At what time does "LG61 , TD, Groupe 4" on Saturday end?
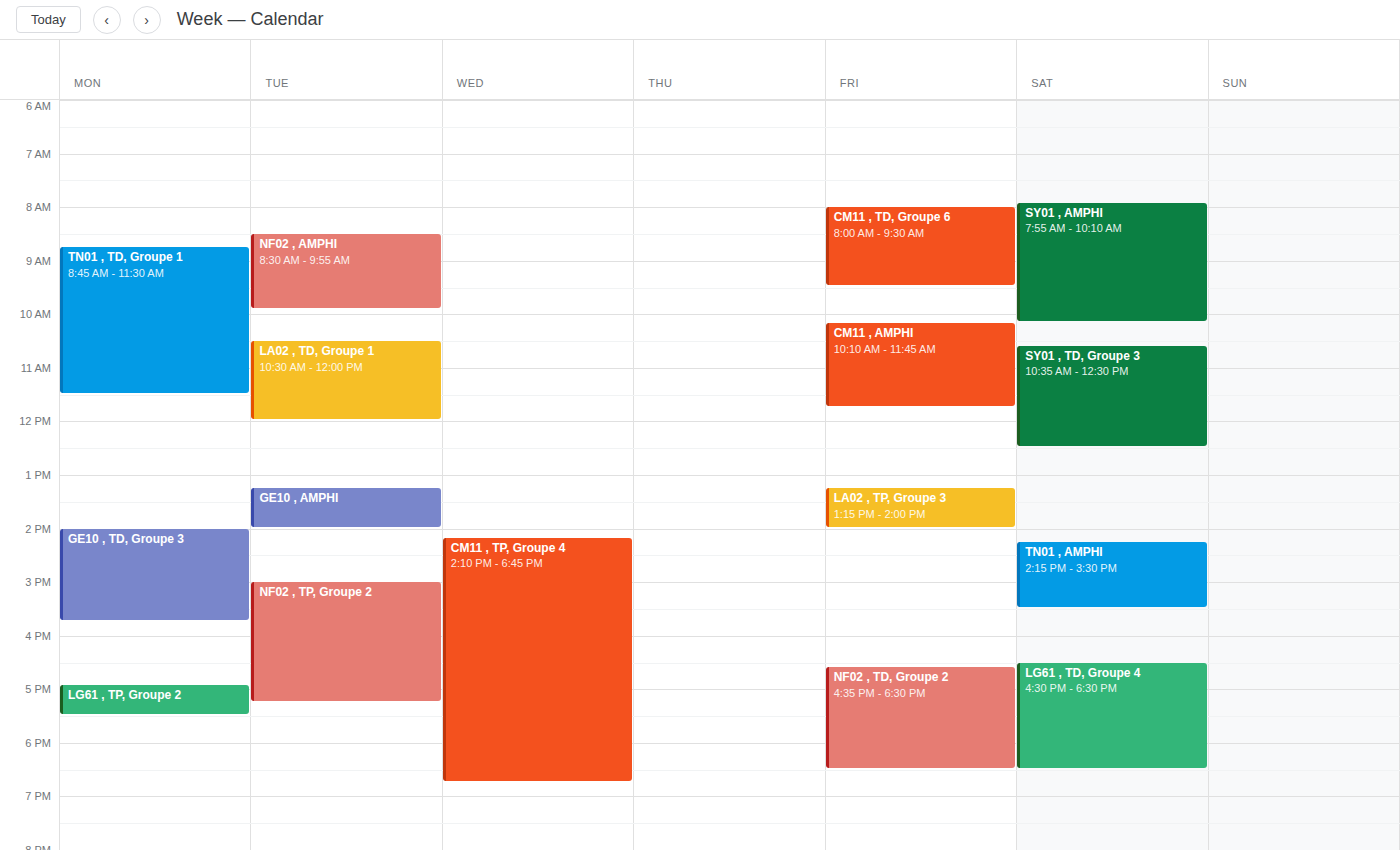
6:30 PM